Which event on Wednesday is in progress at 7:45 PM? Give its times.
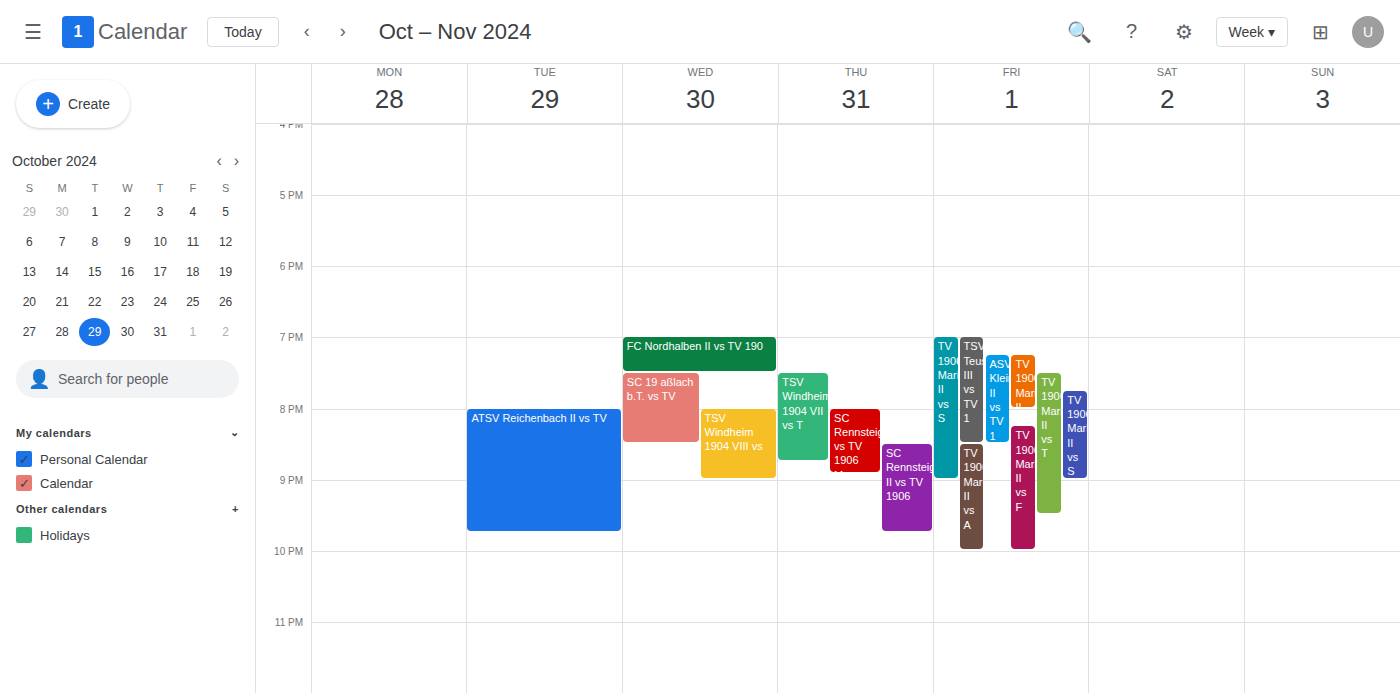
"SC 19 aßlach b.T. vs TV", 7:30 PM to 8:30 PM